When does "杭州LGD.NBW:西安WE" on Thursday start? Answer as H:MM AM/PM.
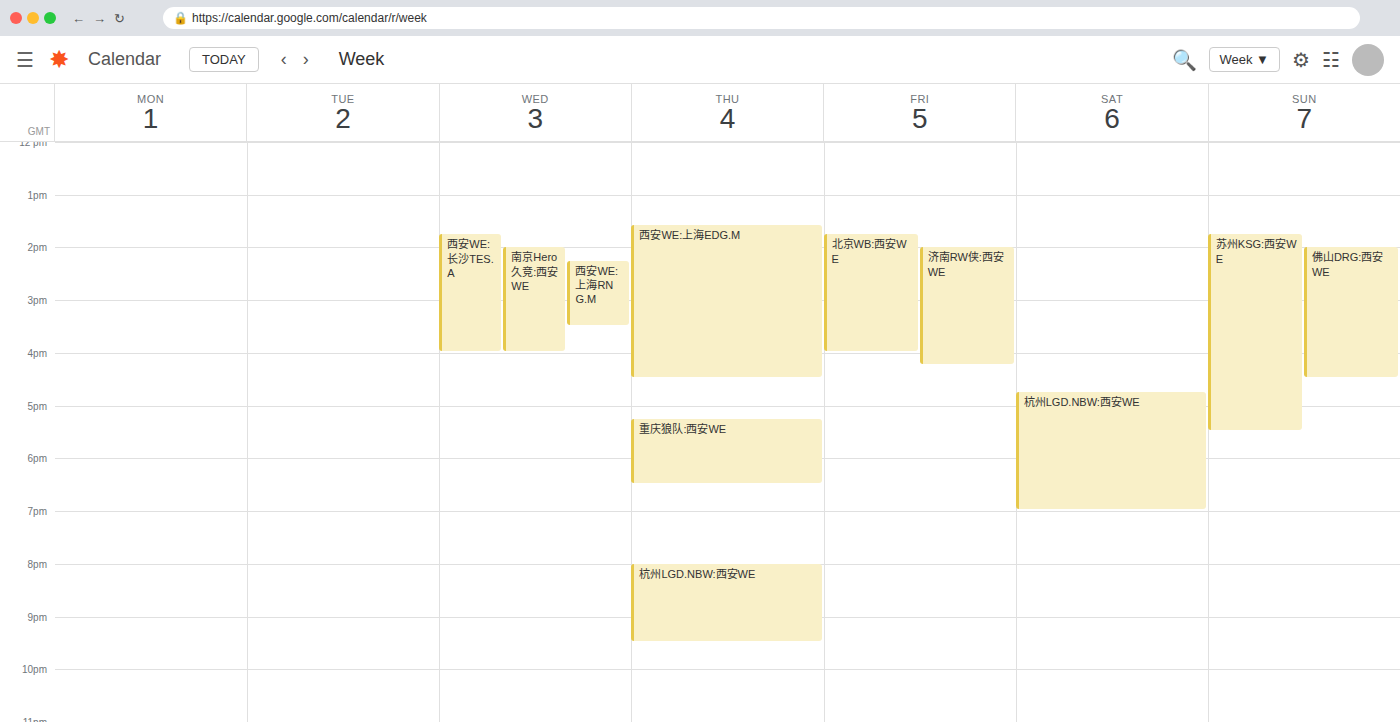
8:00 PM